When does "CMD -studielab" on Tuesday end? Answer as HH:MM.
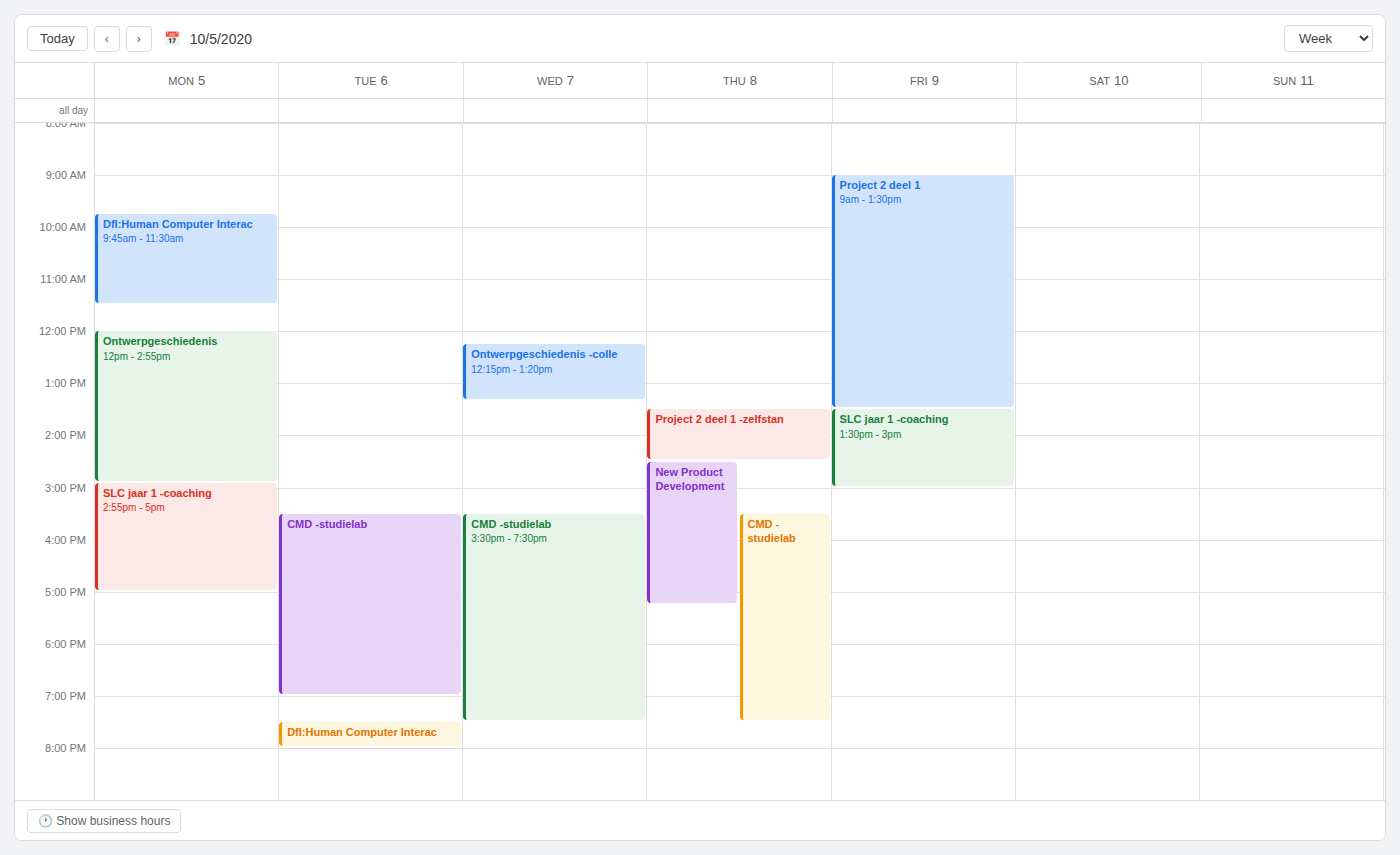
19:00